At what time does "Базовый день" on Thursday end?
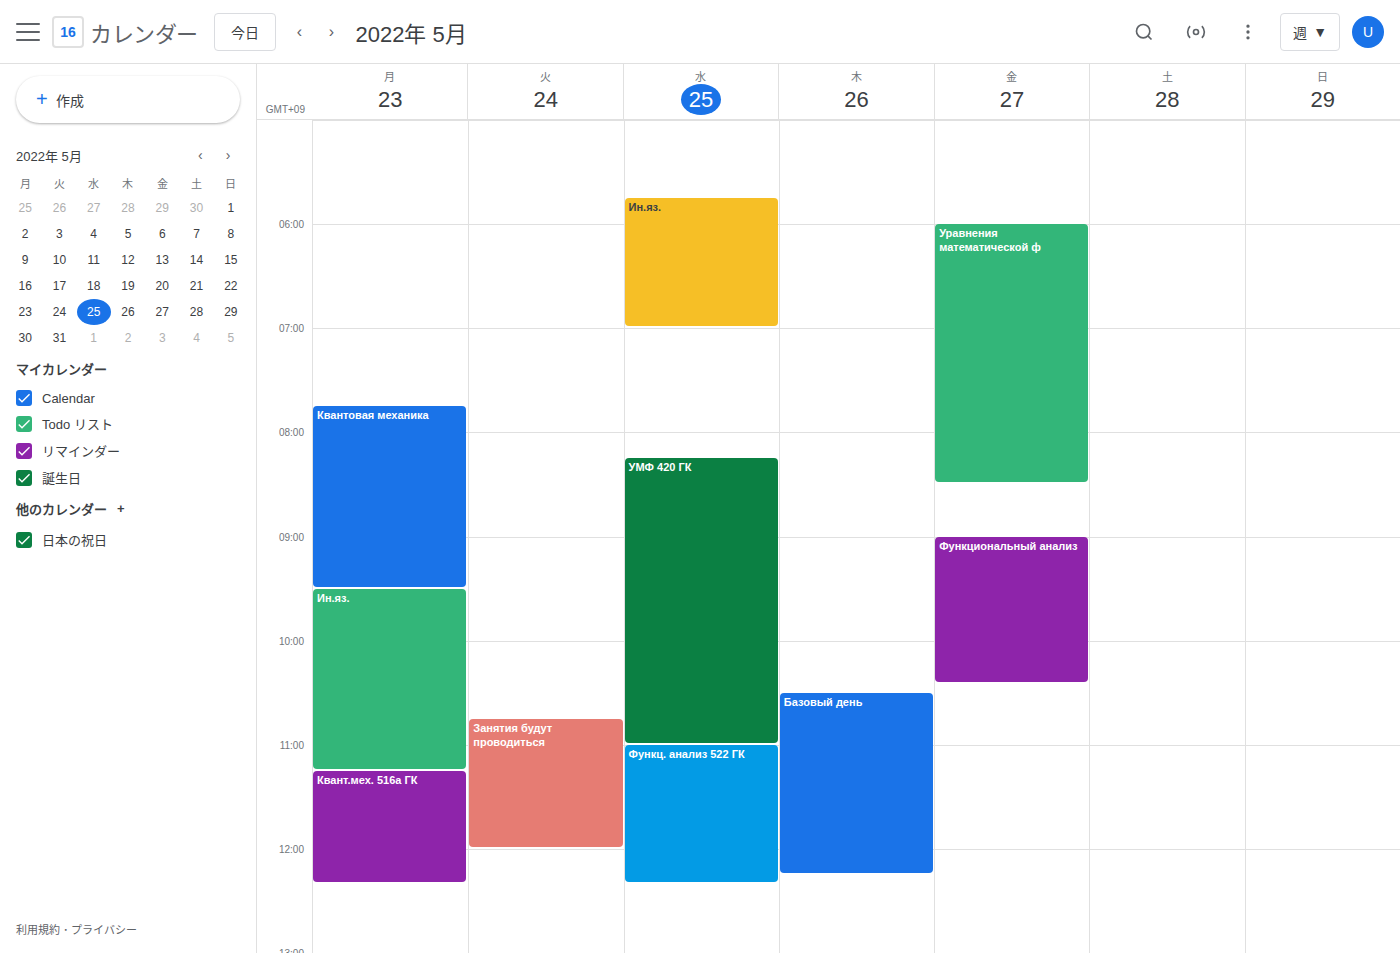
12:15 PM